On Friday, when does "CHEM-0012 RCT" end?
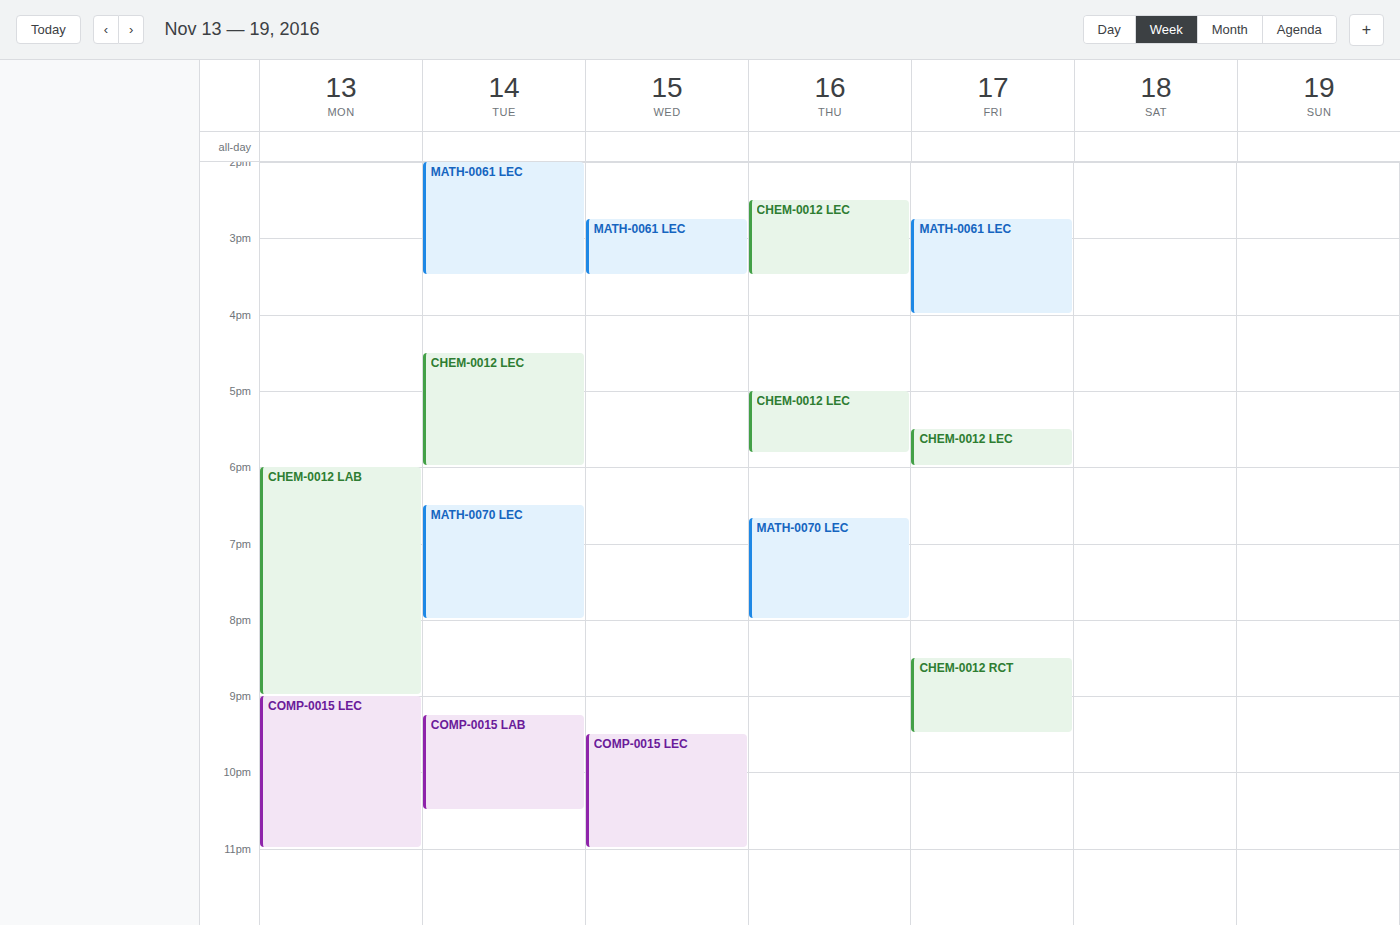
9:30 PM